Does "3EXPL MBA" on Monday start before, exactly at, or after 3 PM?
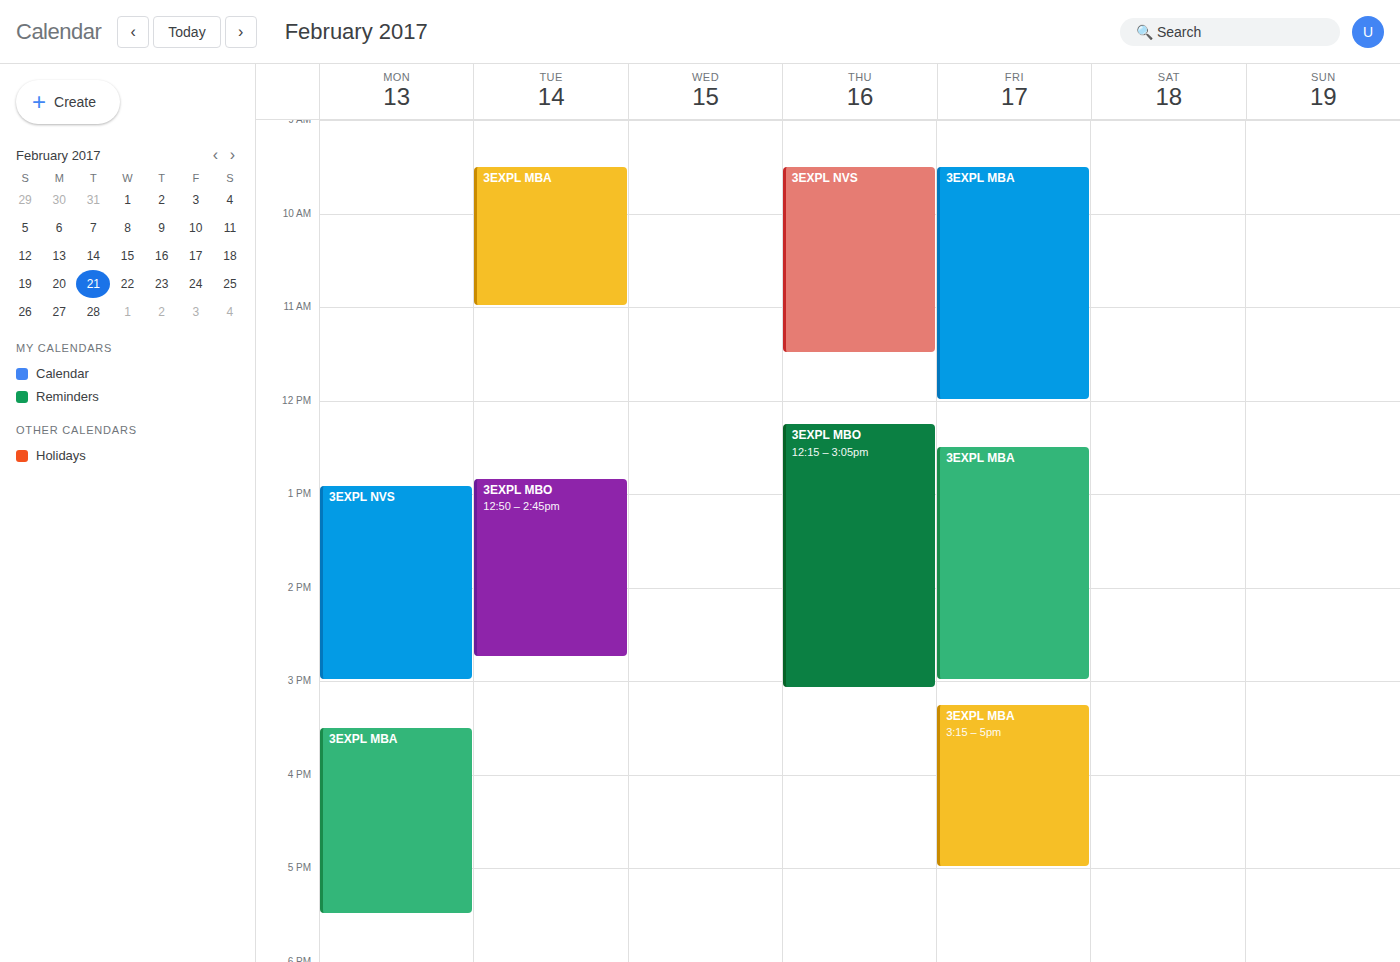
3:30 PM -- after 3 PM, 30 minutes below the 3 PM line.